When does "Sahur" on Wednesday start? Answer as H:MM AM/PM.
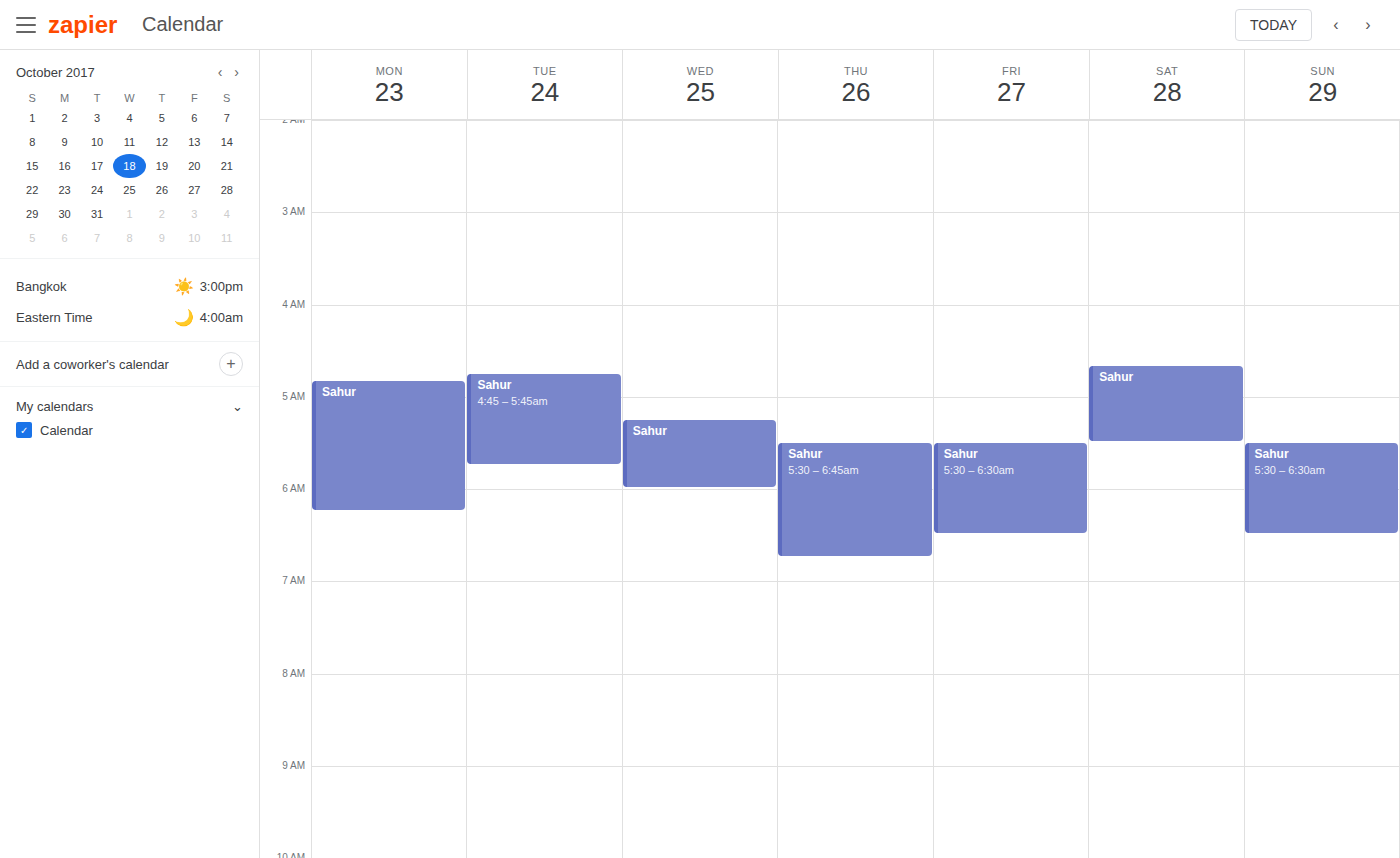
5:15 AM